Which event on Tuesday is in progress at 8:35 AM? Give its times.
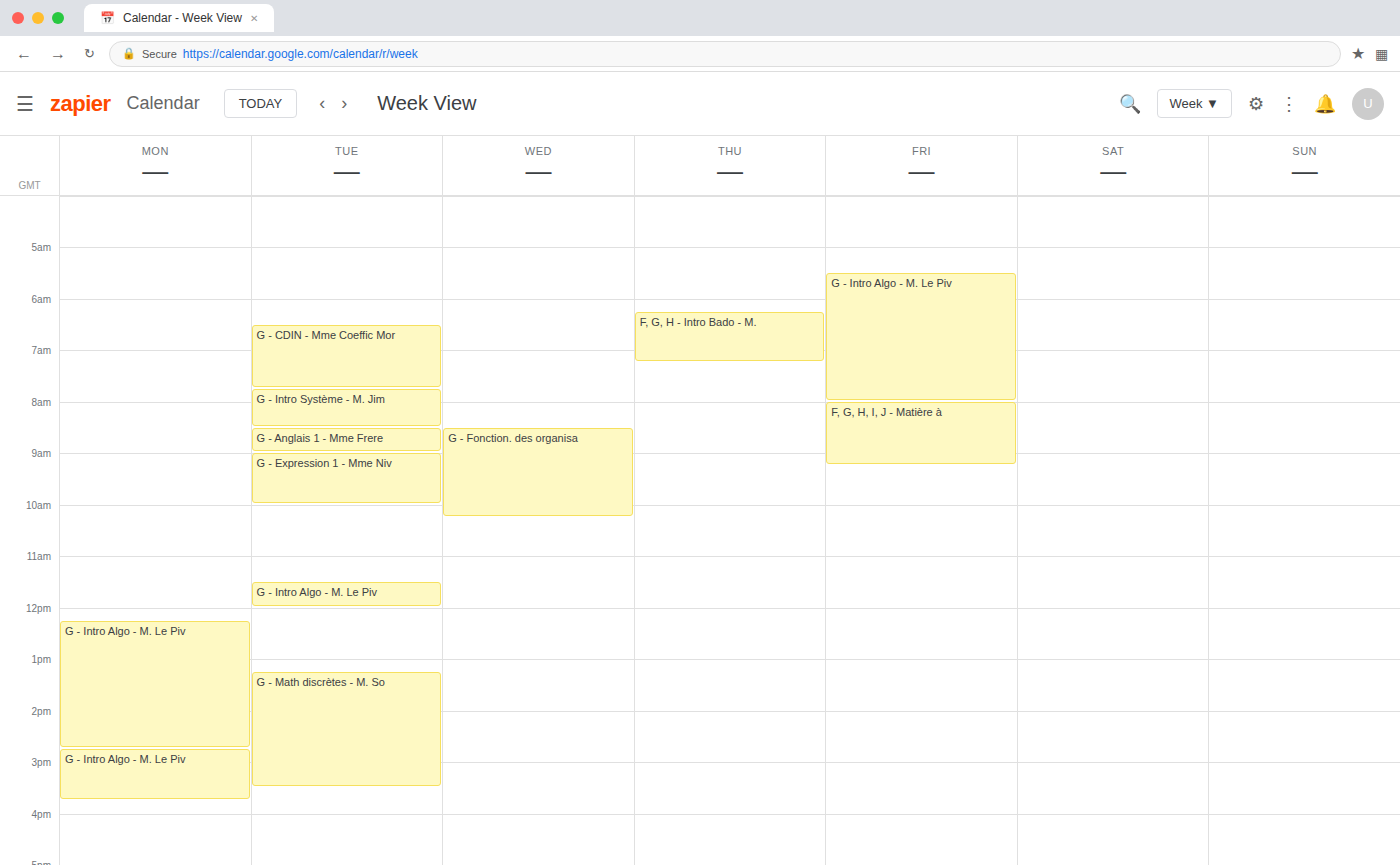
"G - Anglais 1 - Mme Frere", 8:30 AM to 9:00 AM